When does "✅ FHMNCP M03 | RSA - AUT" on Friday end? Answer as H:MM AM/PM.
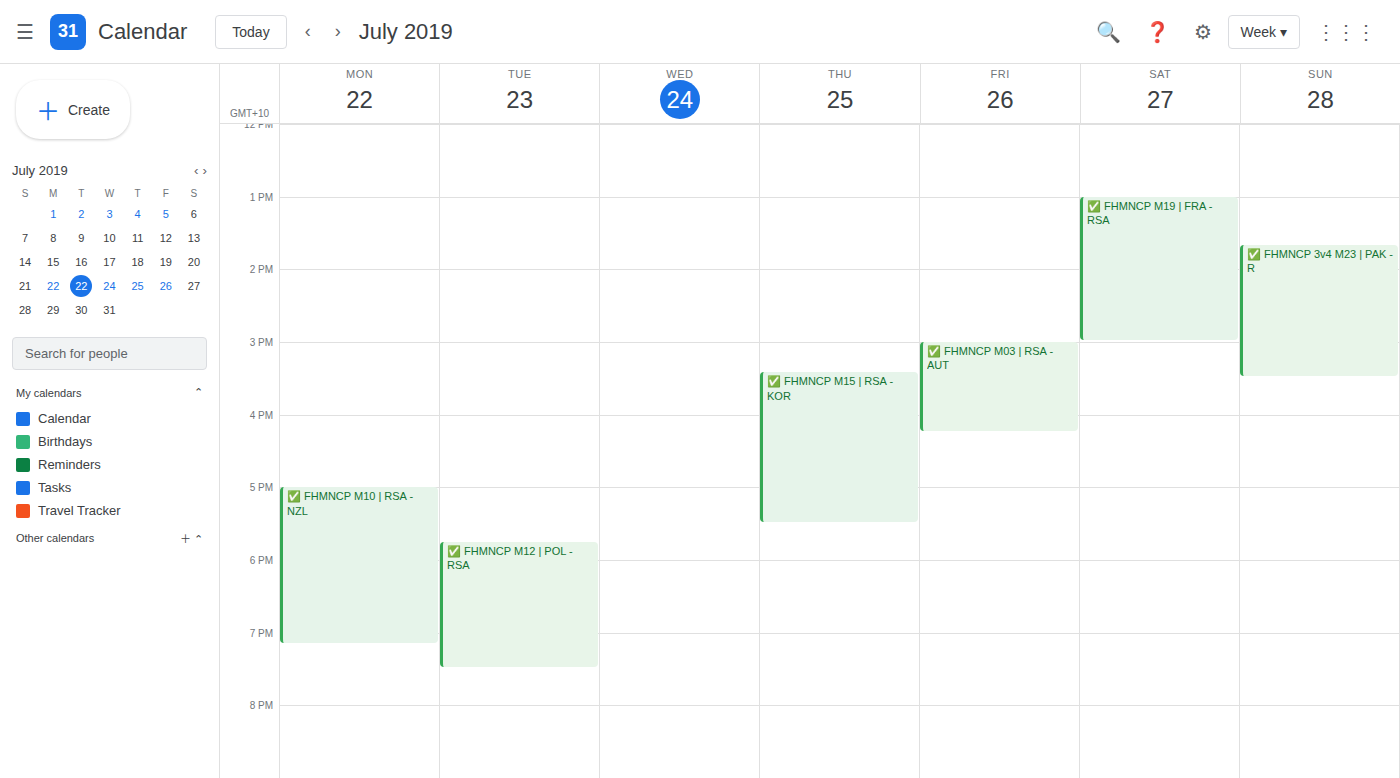
4:15 PM